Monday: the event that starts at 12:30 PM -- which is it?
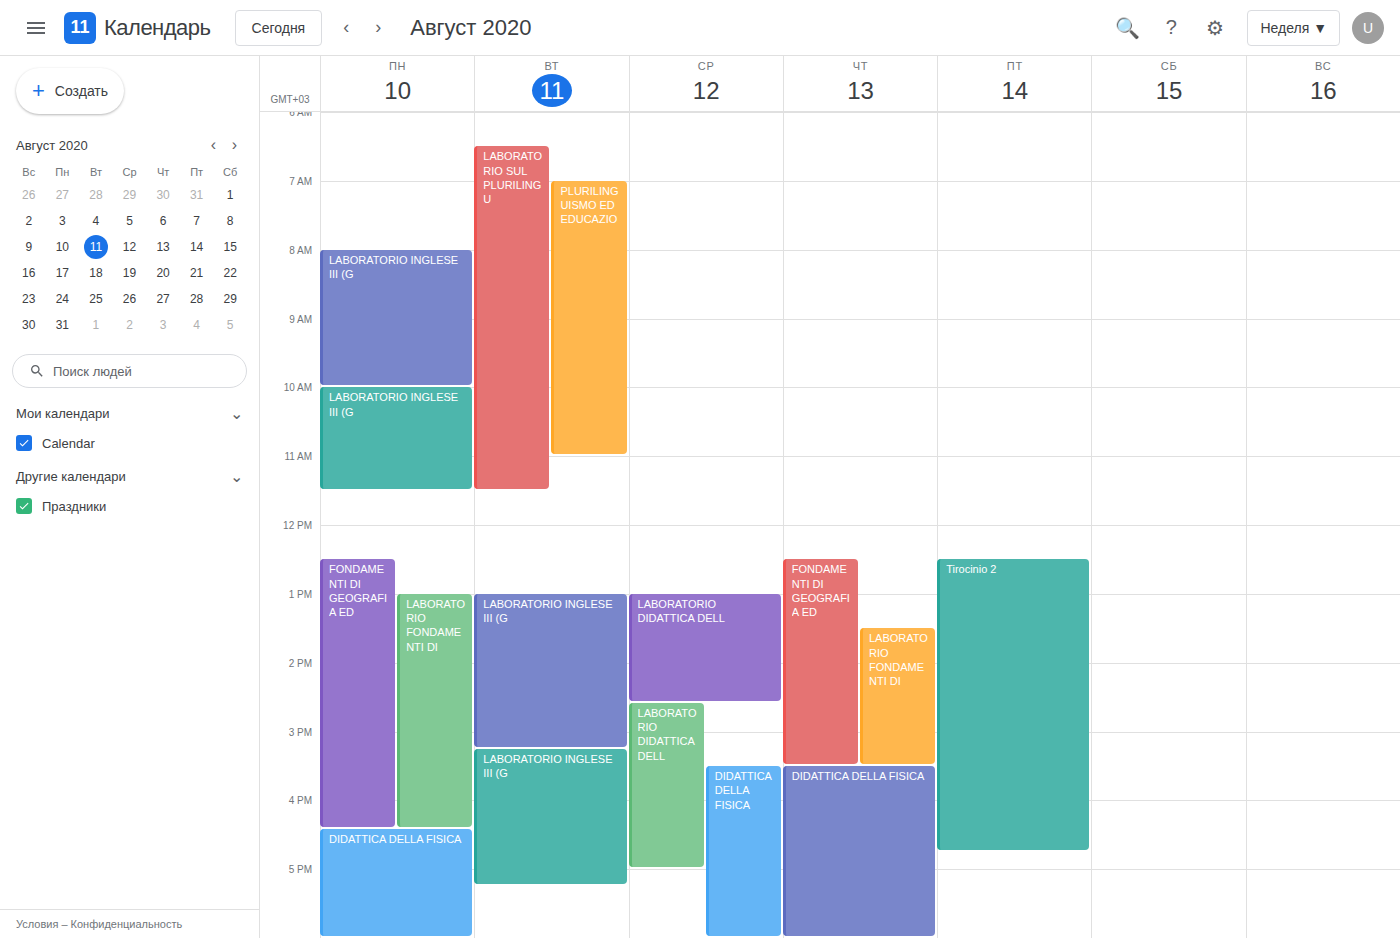
"FONDAMENTI DI GEOGRAFIA ED"